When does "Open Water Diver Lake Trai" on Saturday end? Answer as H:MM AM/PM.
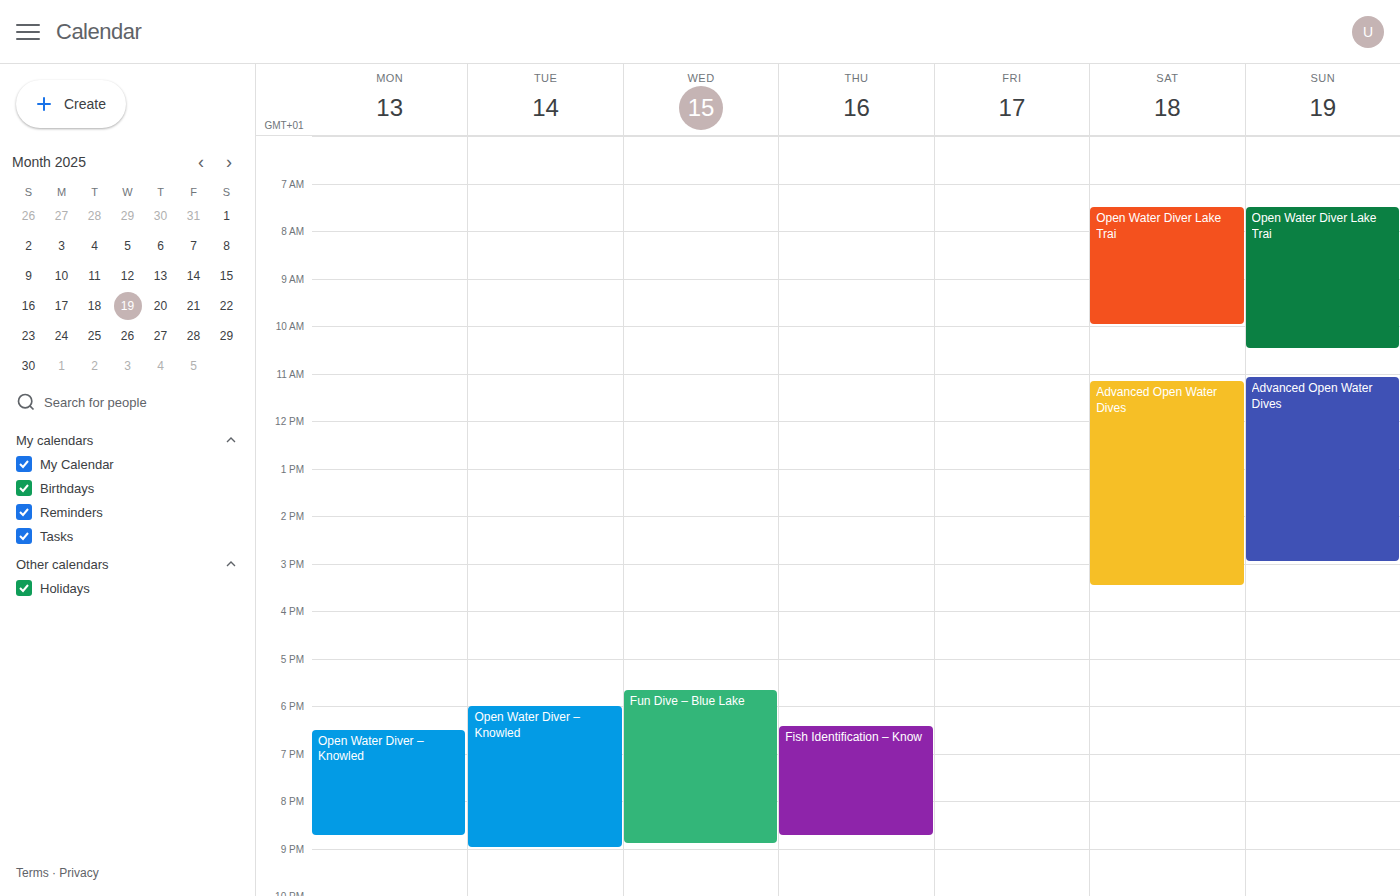
10:00 AM